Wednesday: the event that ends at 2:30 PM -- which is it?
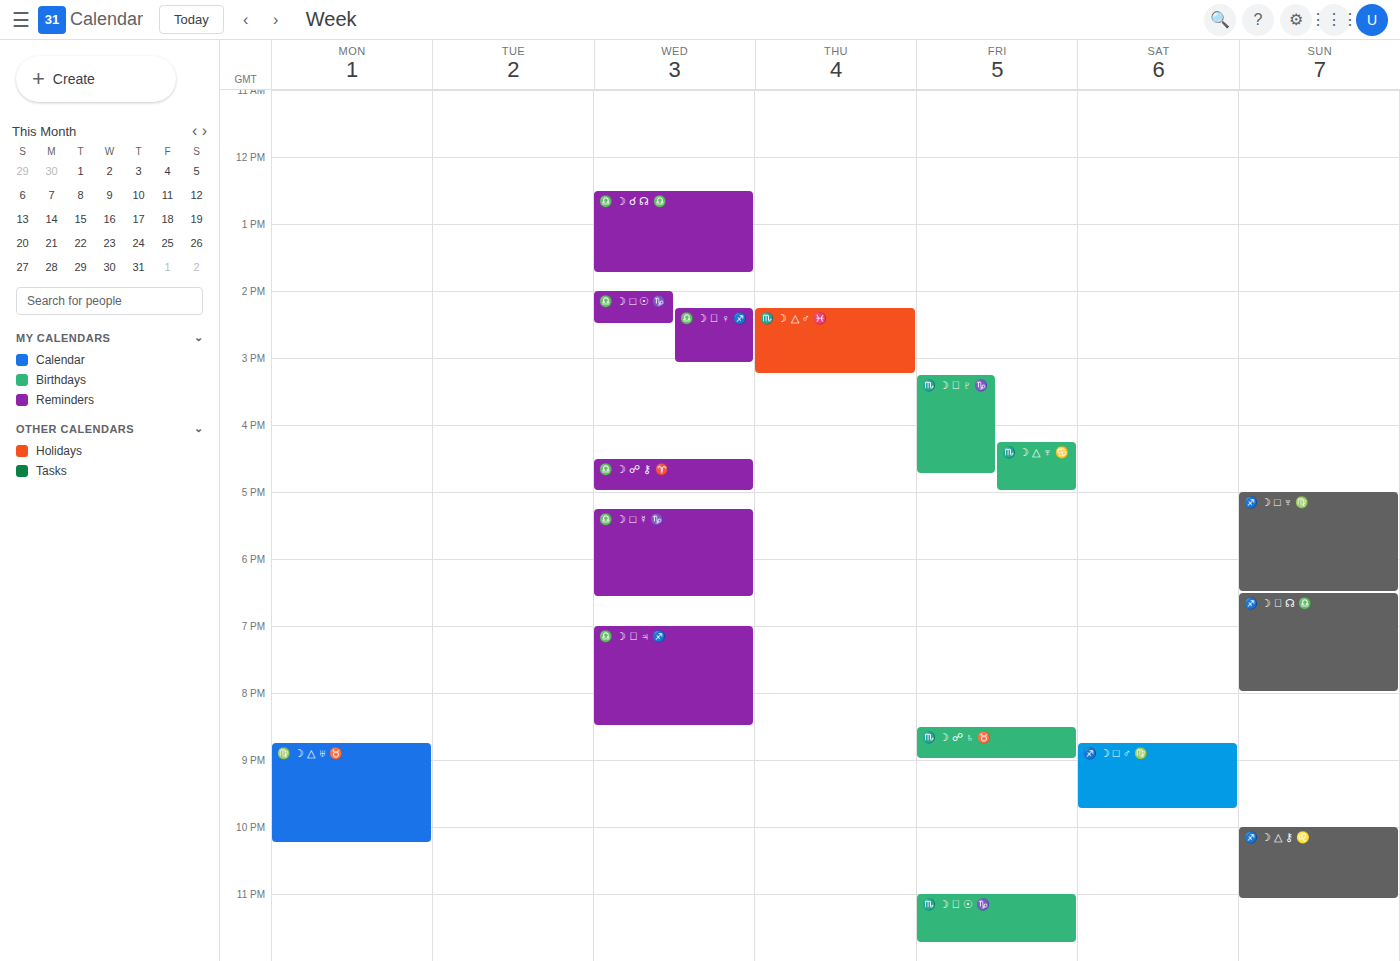
"♎️ ☽ □ ☉ ♑️"